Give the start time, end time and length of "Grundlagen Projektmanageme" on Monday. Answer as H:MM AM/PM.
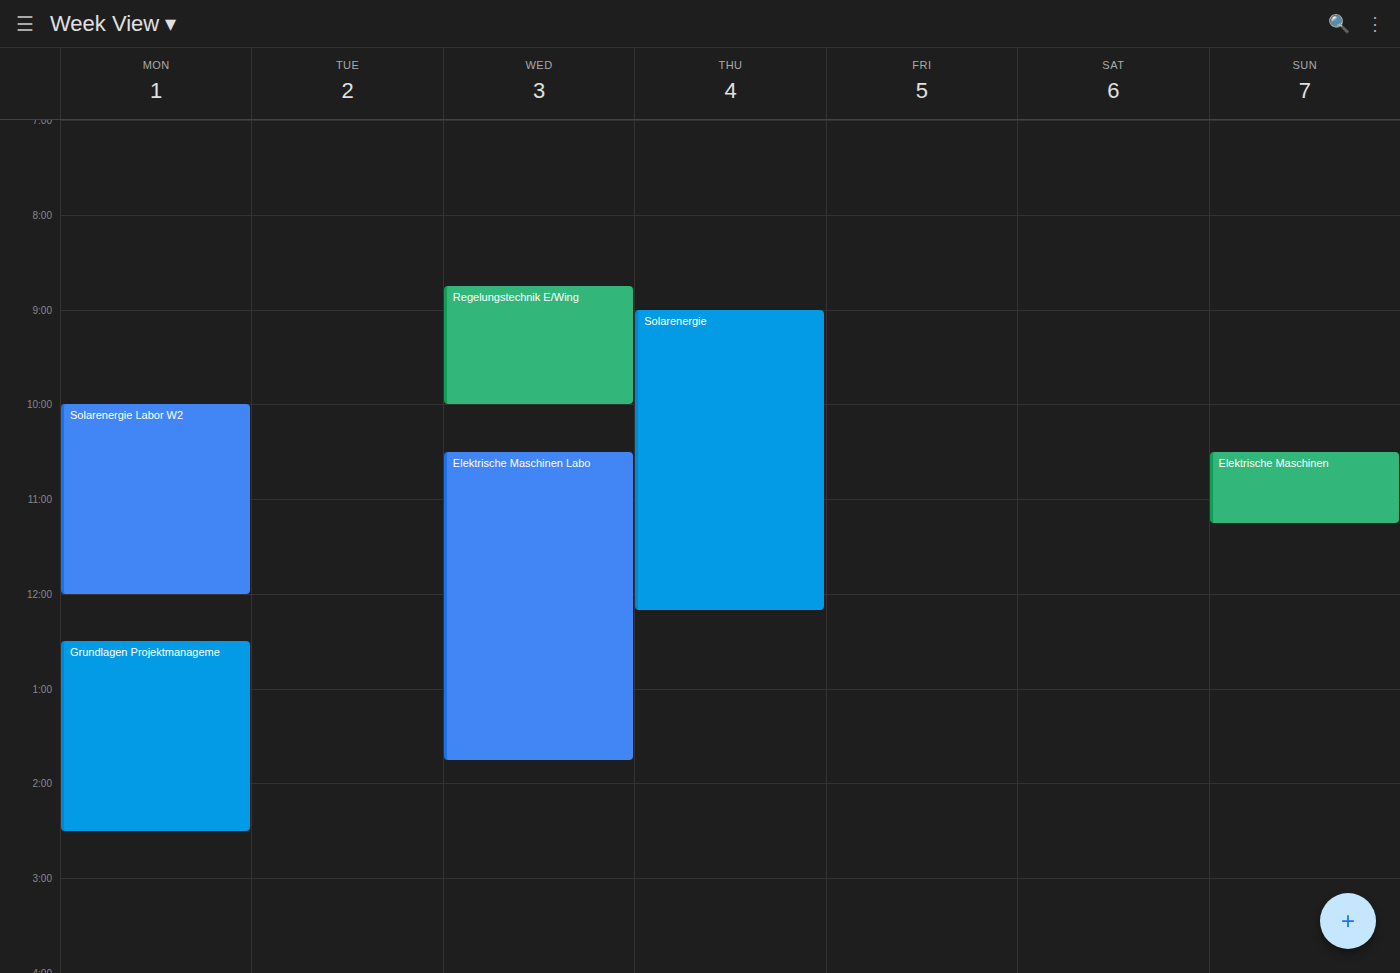
12:30 PM to 2:30 PM, 2 hours